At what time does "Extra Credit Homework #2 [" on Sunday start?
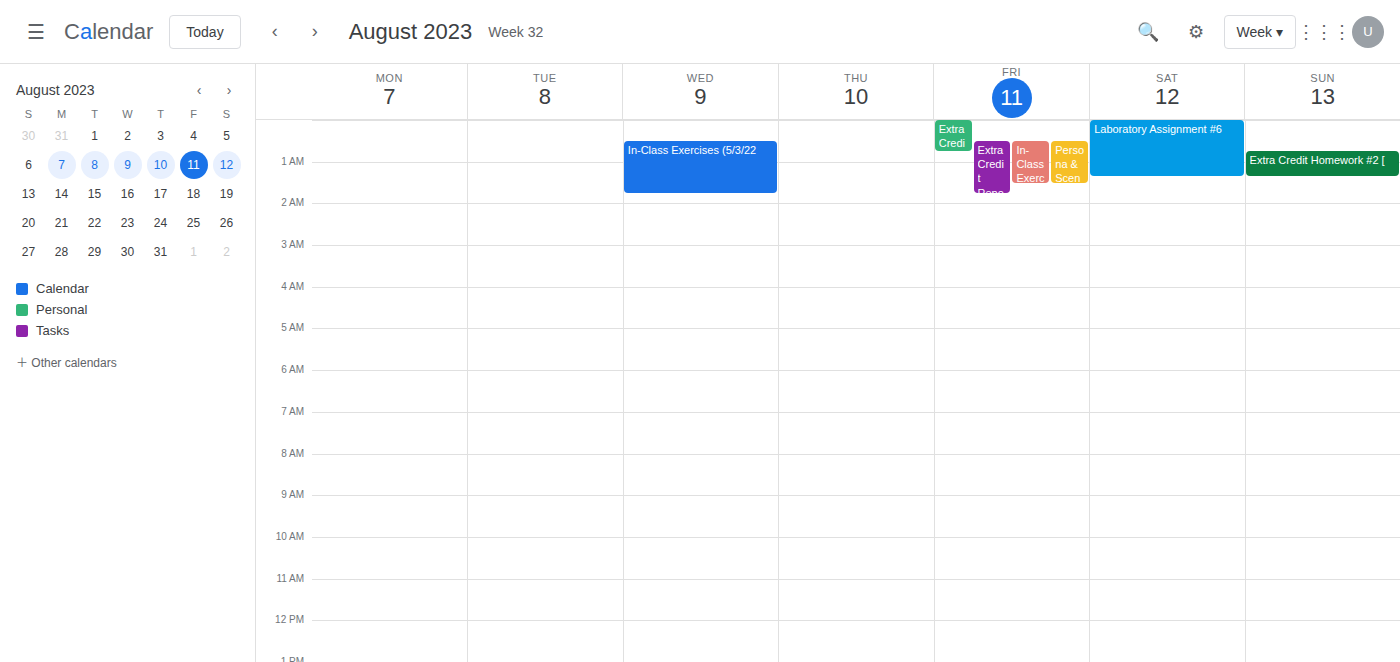
12:45 AM